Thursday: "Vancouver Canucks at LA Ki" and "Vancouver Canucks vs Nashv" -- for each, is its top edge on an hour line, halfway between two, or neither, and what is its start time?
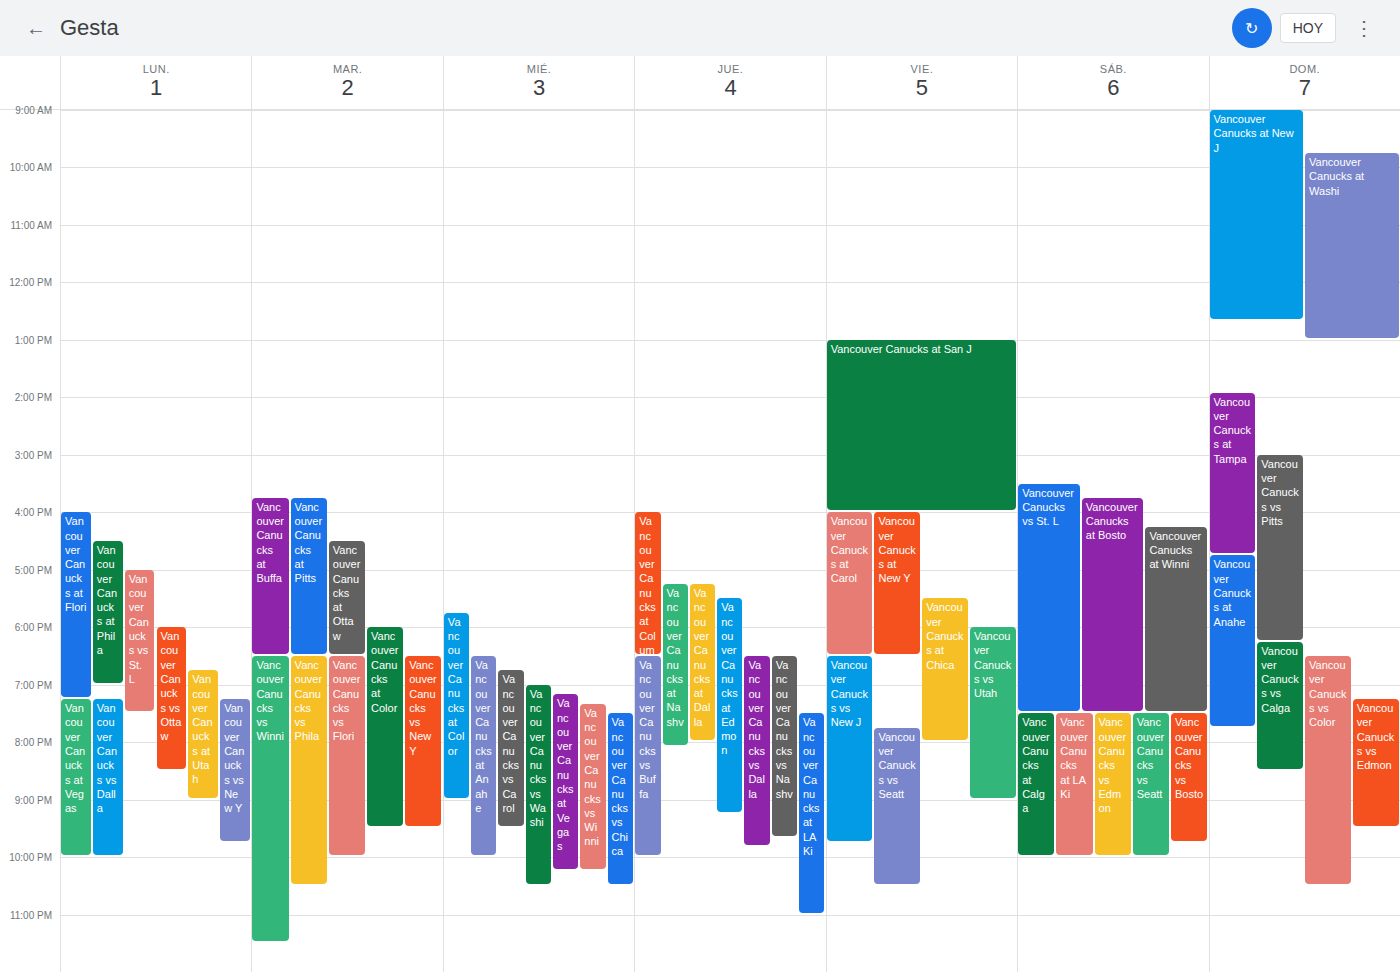
"Vancouver Canucks at LA Ki": 7:30 PM, halfway between the 7 PM and 8 PM lines. "Vancouver Canucks vs Nashv": 6:30 PM, halfway between the 6 PM and 7 PM lines.